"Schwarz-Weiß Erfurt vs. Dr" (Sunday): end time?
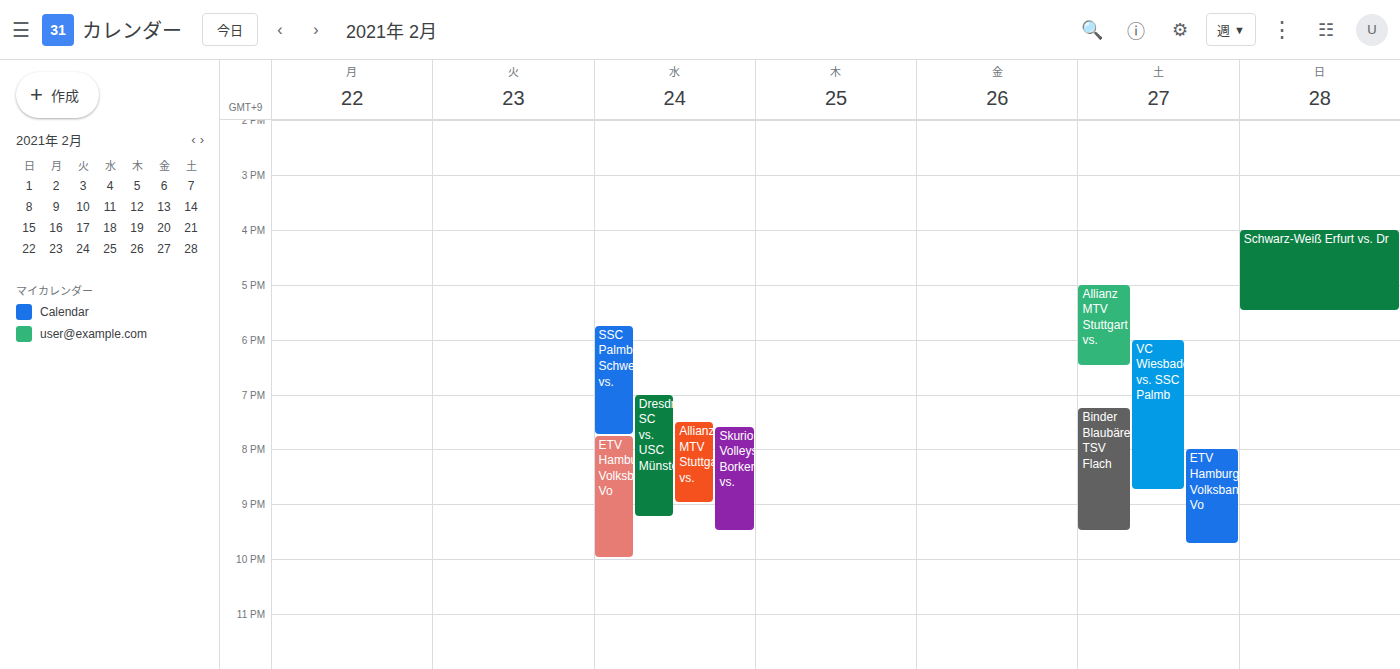
5:30 PM